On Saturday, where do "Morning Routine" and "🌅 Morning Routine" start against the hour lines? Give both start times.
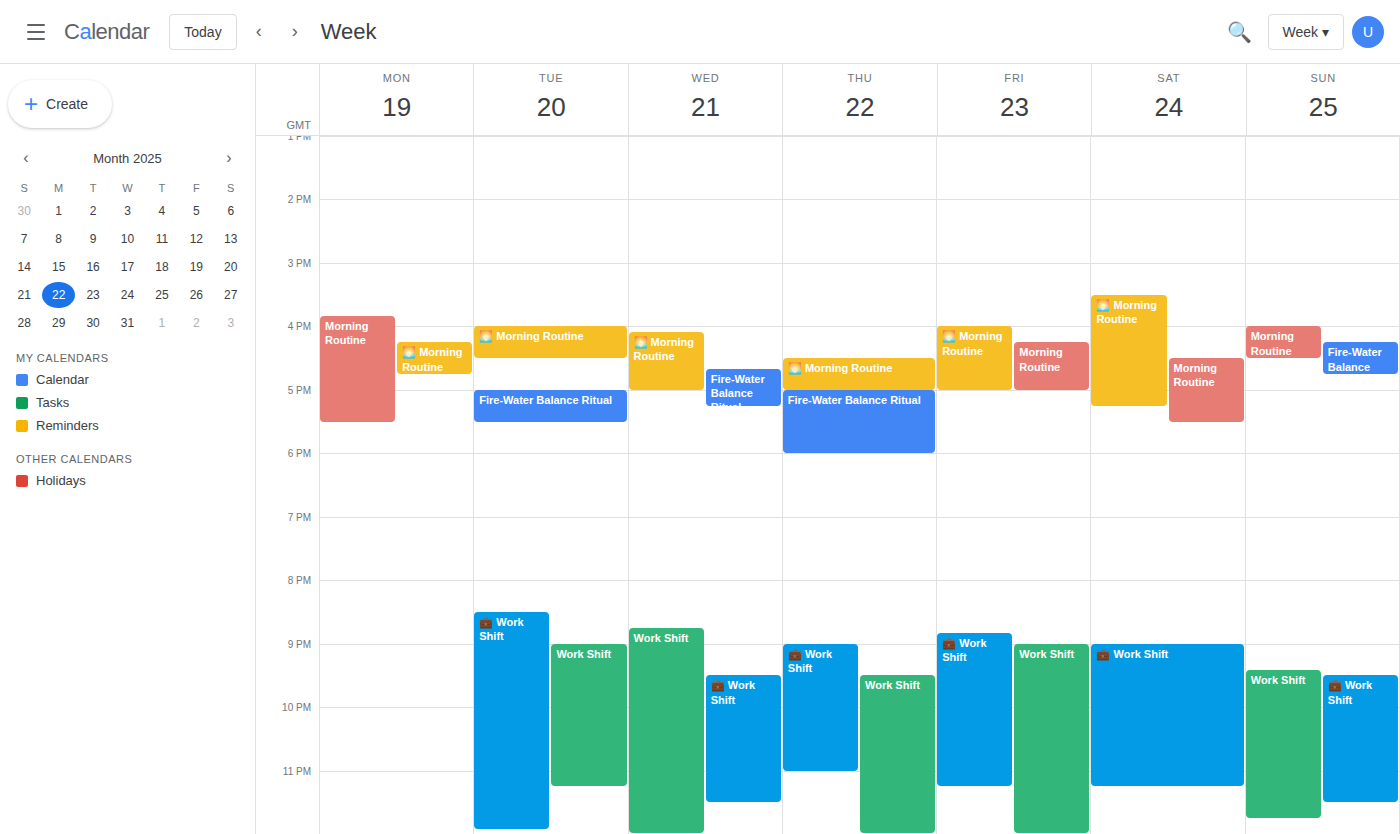
"Morning Routine": 4:30 PM, halfway between the 4 PM and 5 PM lines. "🌅 Morning Routine": 3:30 PM, halfway between the 3 PM and 4 PM lines.